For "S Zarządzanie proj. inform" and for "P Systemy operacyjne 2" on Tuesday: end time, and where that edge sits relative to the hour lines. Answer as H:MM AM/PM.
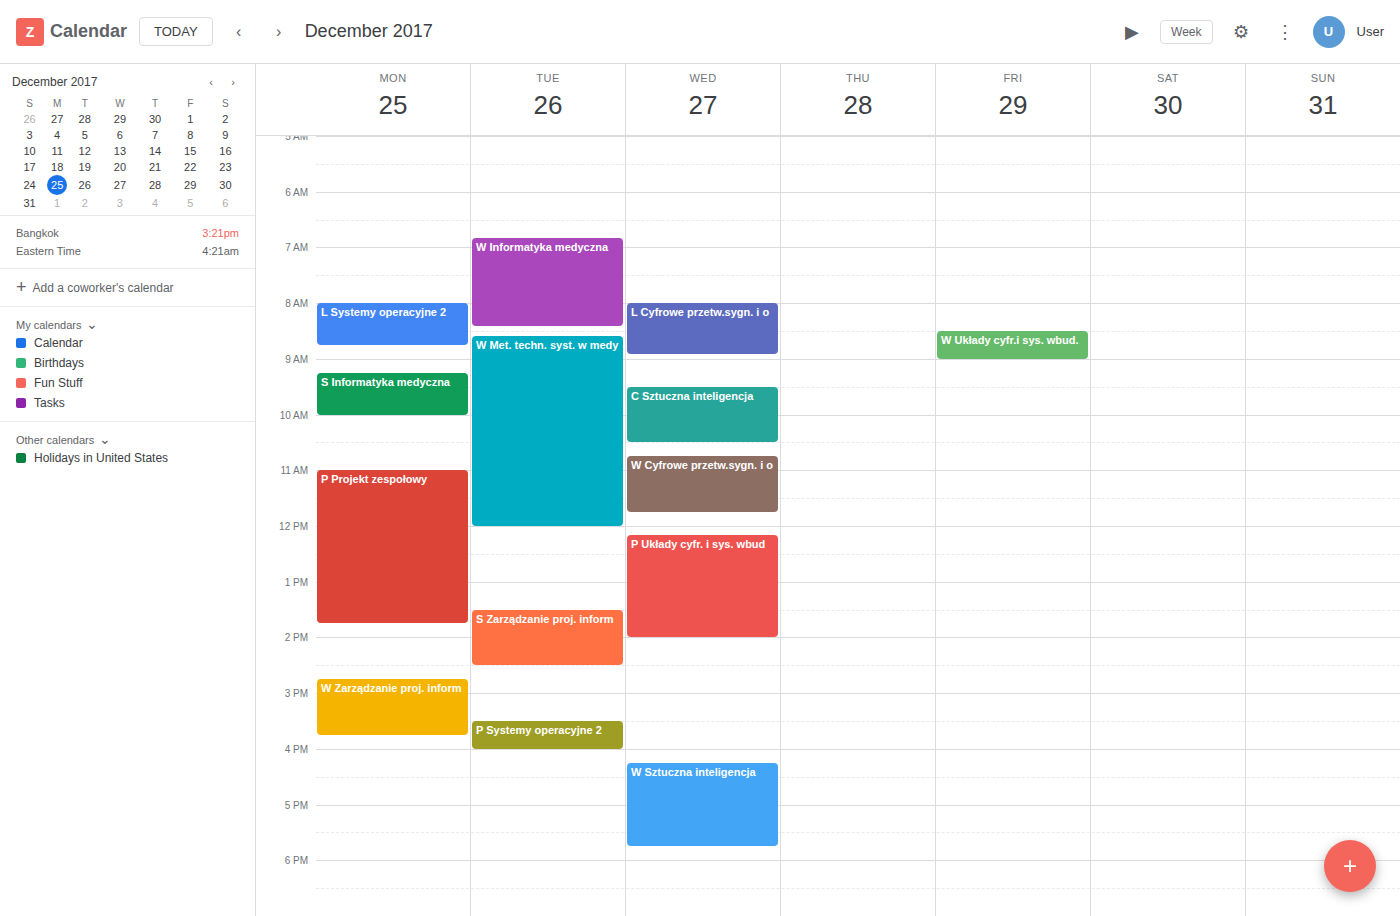
"S Zarządzanie proj. inform": 2:30 PM, halfway between the 2 PM and 3 PM lines. "P Systemy operacyjne 2": 4:00 PM, exactly on the 4 PM line.